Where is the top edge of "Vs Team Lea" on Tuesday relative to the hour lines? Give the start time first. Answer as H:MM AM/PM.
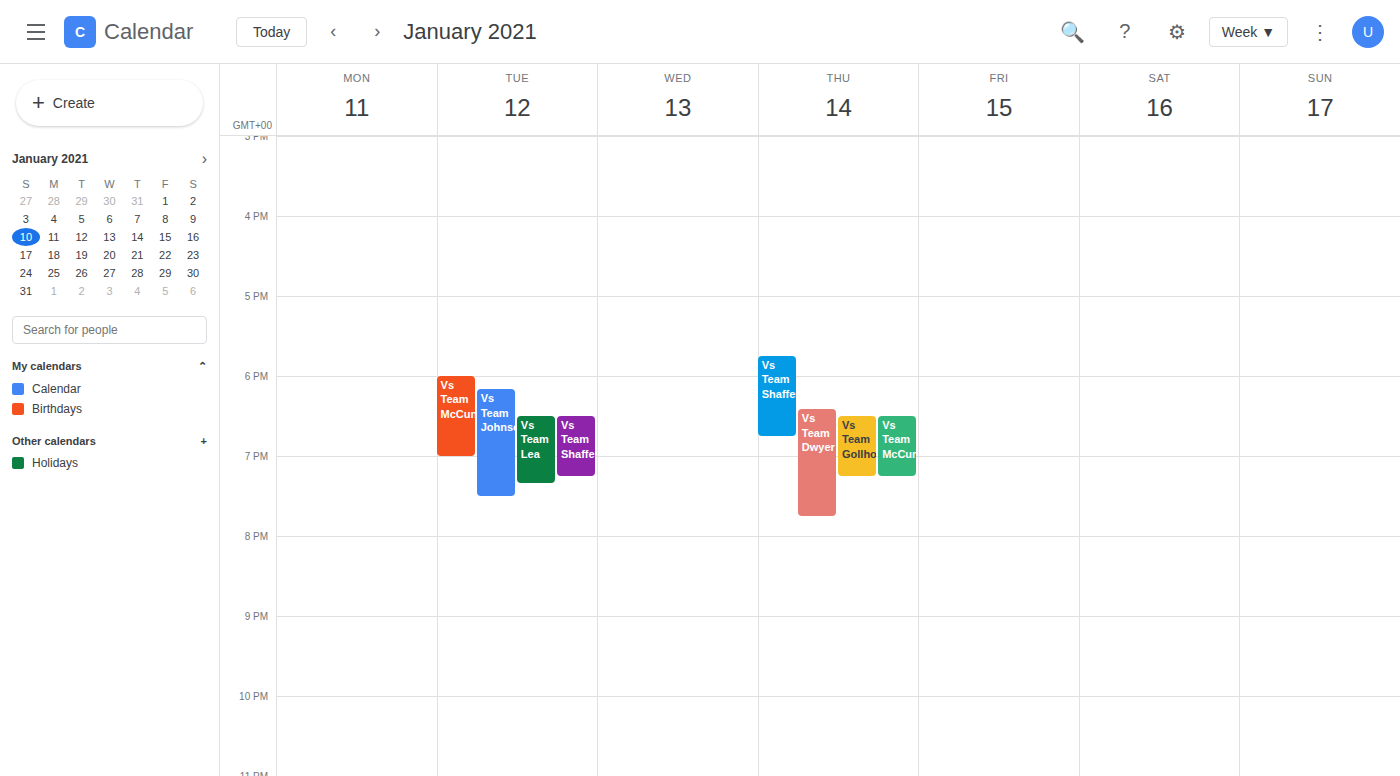
6:30 PM -- halfway between the 6 PM and 7 PM lines.